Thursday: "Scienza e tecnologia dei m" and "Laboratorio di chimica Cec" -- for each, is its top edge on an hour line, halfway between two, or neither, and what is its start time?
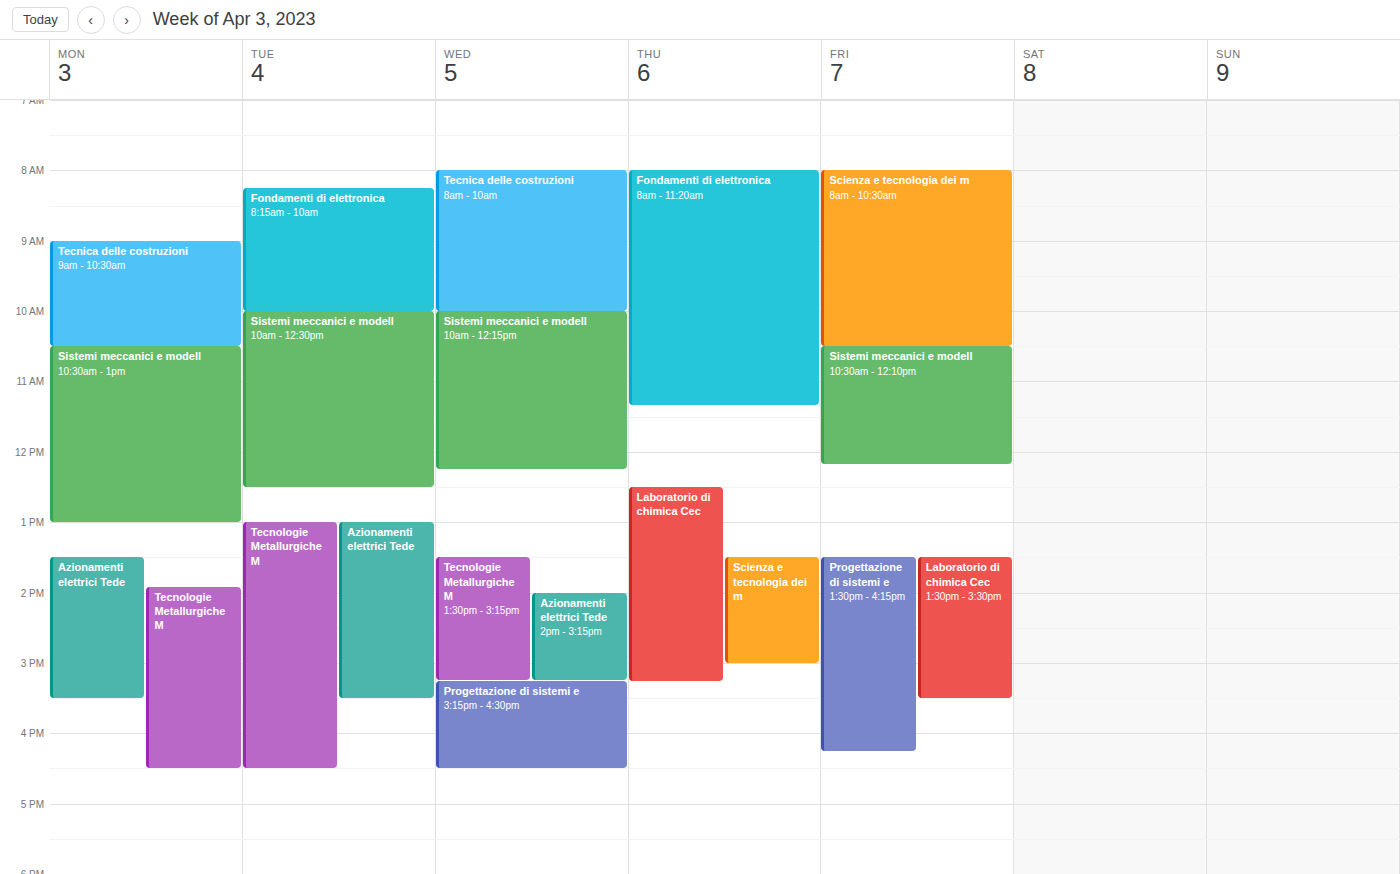
"Scienza e tecnologia dei m": 13:30, halfway between the 13:00 and 14:00 lines. "Laboratorio di chimica Cec": 12:30, halfway between the 12:00 and 13:00 lines.